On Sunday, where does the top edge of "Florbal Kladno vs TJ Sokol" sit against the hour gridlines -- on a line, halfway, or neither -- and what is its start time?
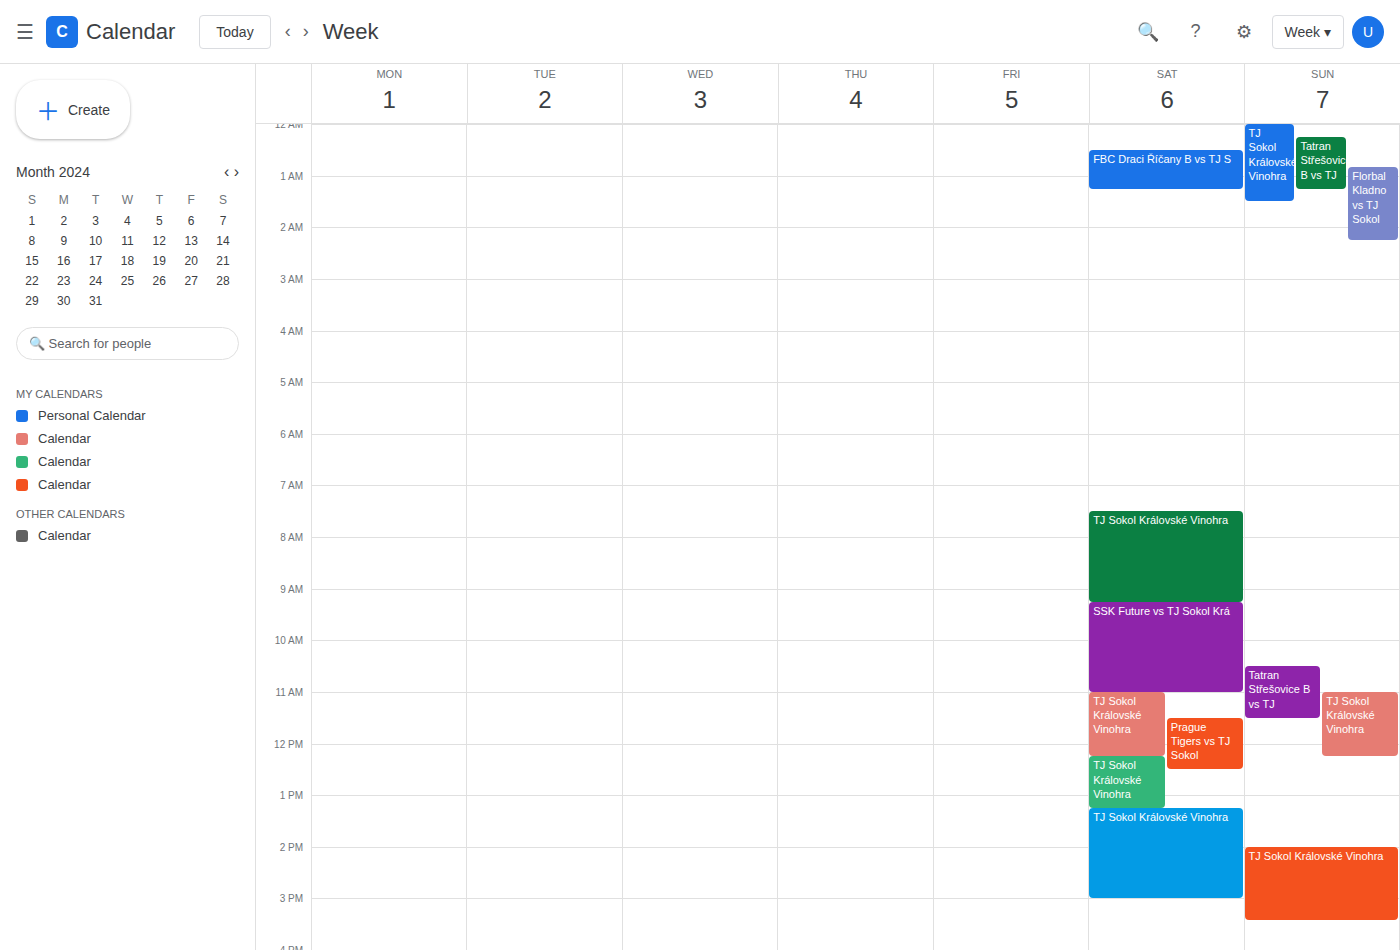
12:50 AM -- neither: 50 minutes below the 12 AM line and 10 minutes above the 1 AM line.